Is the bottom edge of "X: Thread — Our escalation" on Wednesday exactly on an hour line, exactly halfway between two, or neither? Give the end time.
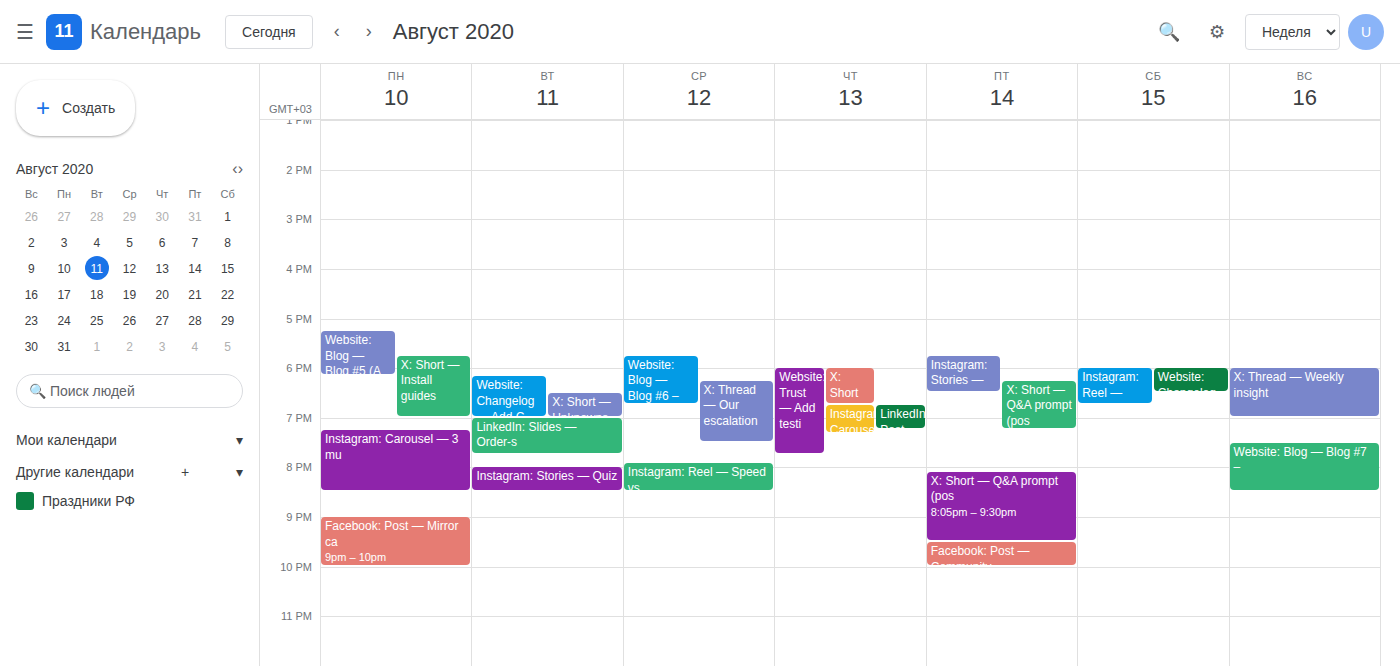
7:30 PM -- halfway between the 7 PM and 8 PM lines.